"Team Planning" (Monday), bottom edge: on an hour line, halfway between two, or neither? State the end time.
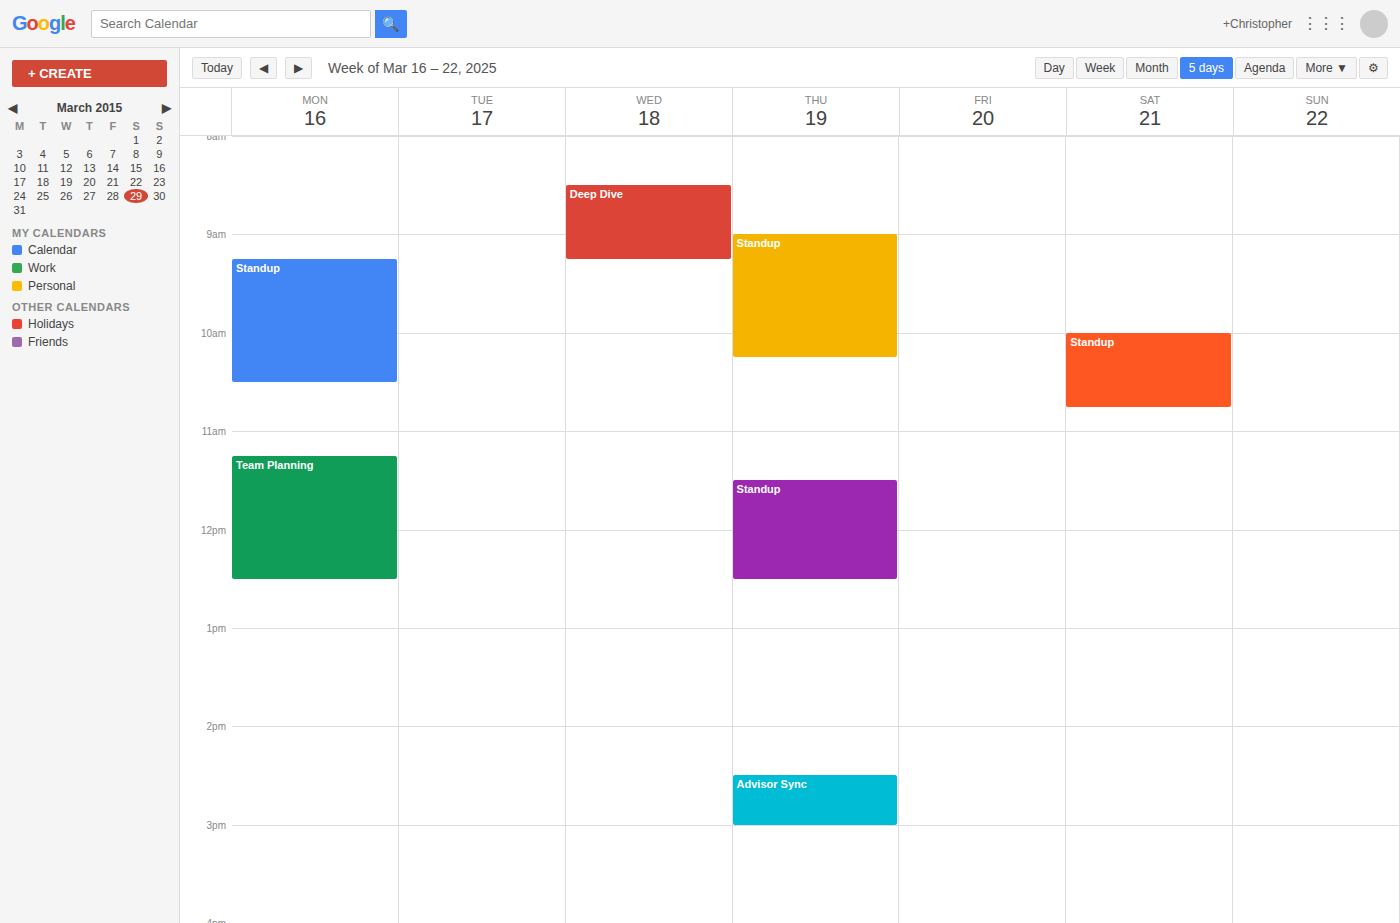
12:30 PM -- halfway between the 12 PM and 1 PM lines.